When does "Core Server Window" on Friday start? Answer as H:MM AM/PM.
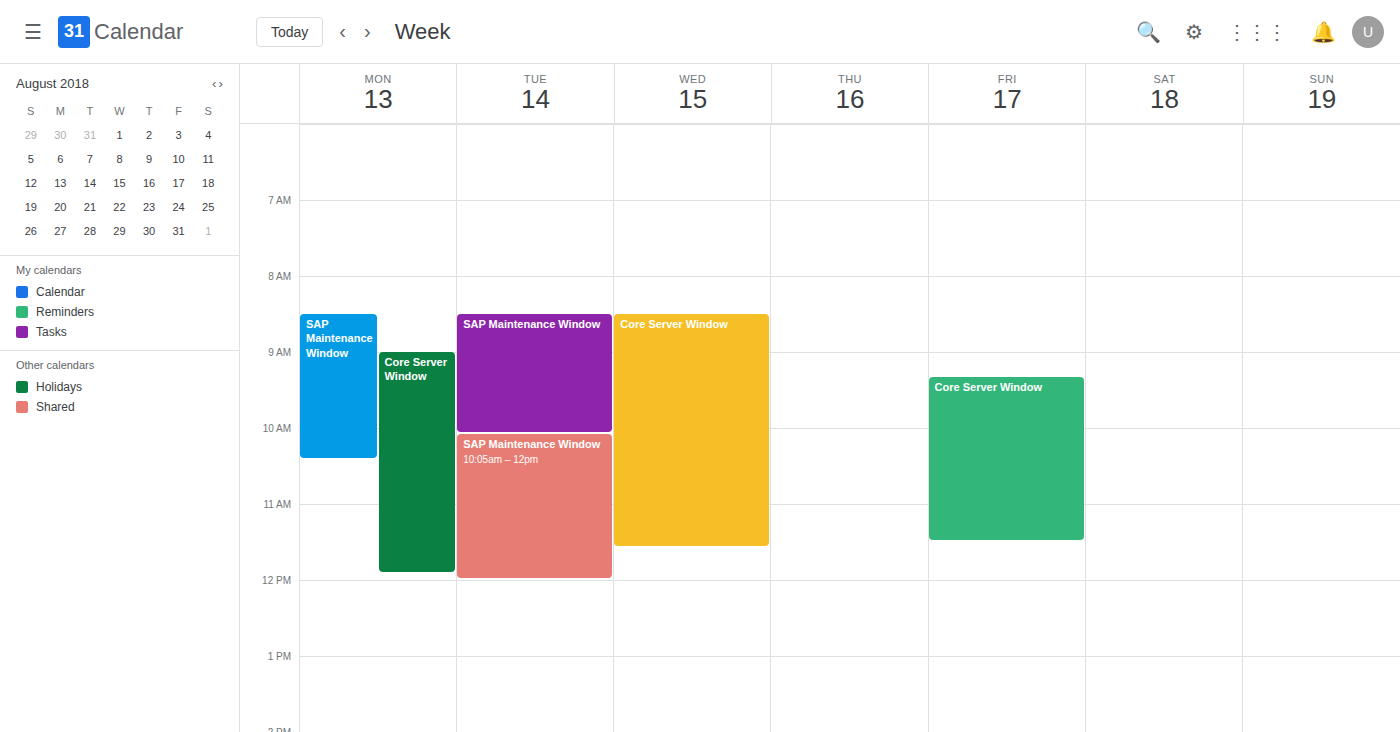
9:20 AM